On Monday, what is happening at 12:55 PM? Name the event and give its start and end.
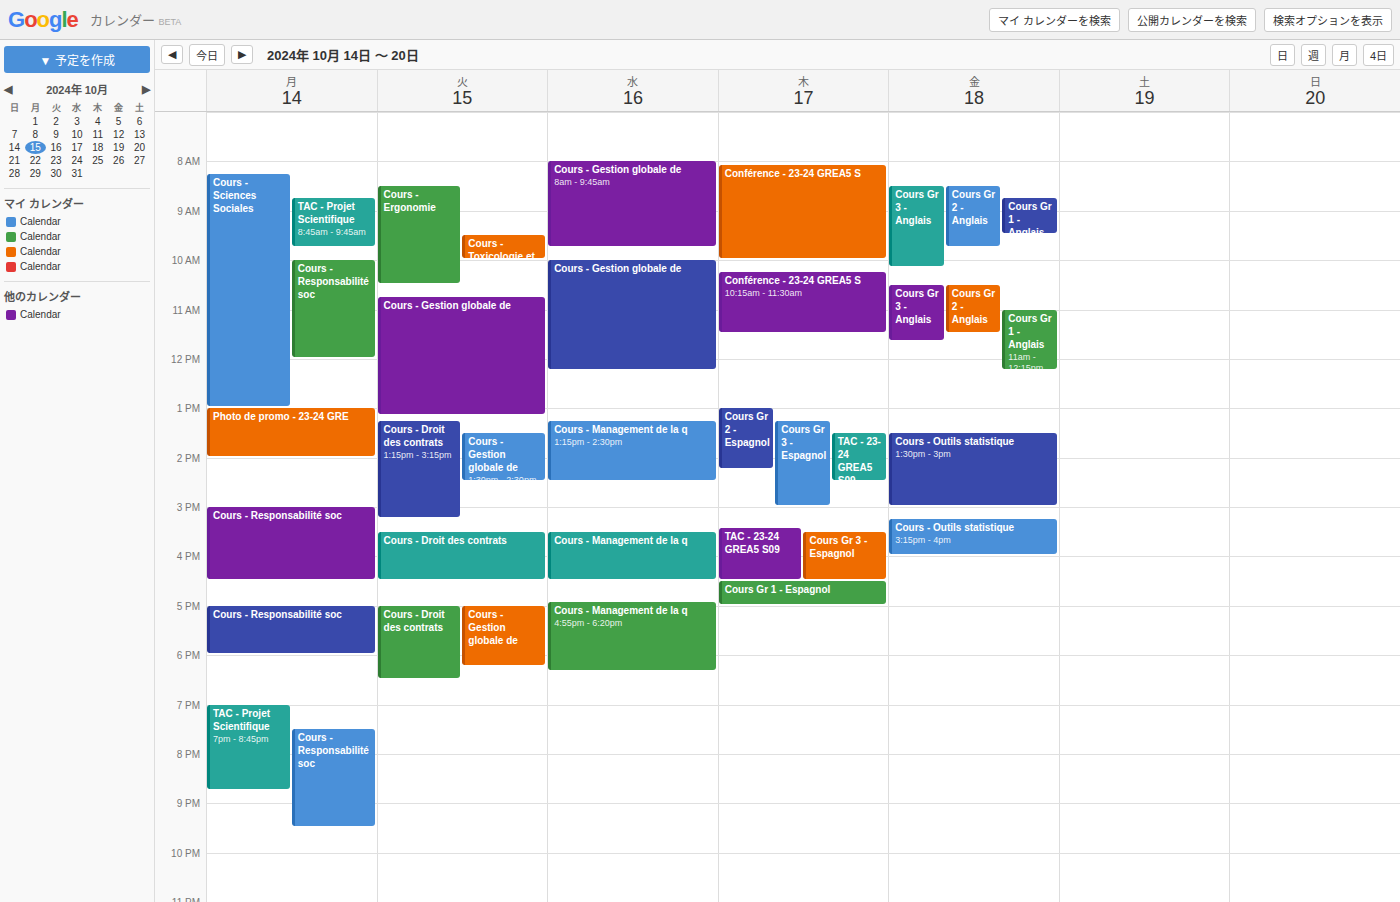
"Cours - Sciences Sociales", 8:15 AM to 1:00 PM